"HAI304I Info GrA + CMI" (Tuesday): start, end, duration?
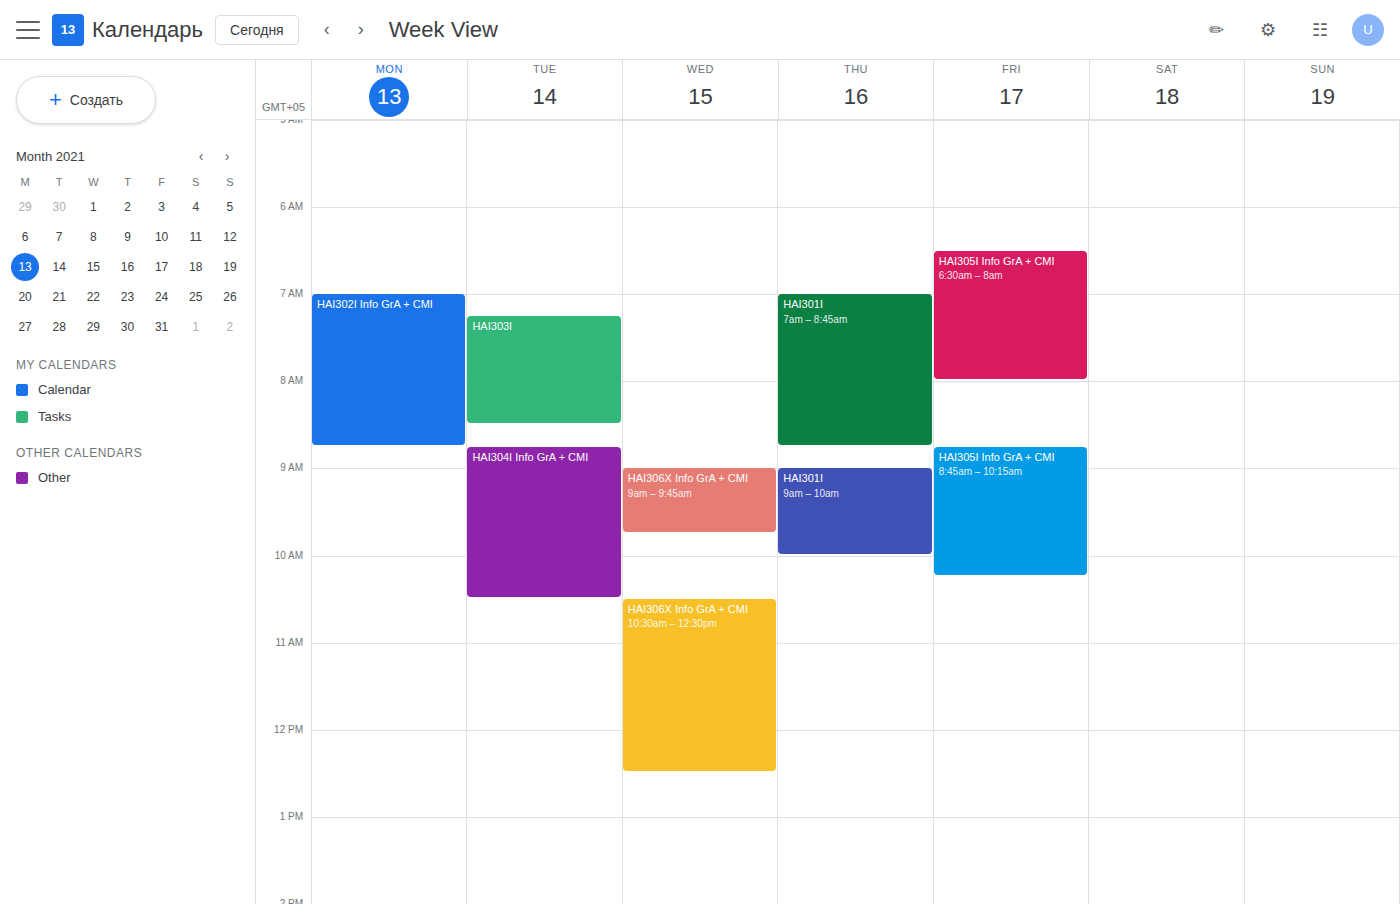
8:45 AM to 10:30 AM, 1 hour 45 minutes